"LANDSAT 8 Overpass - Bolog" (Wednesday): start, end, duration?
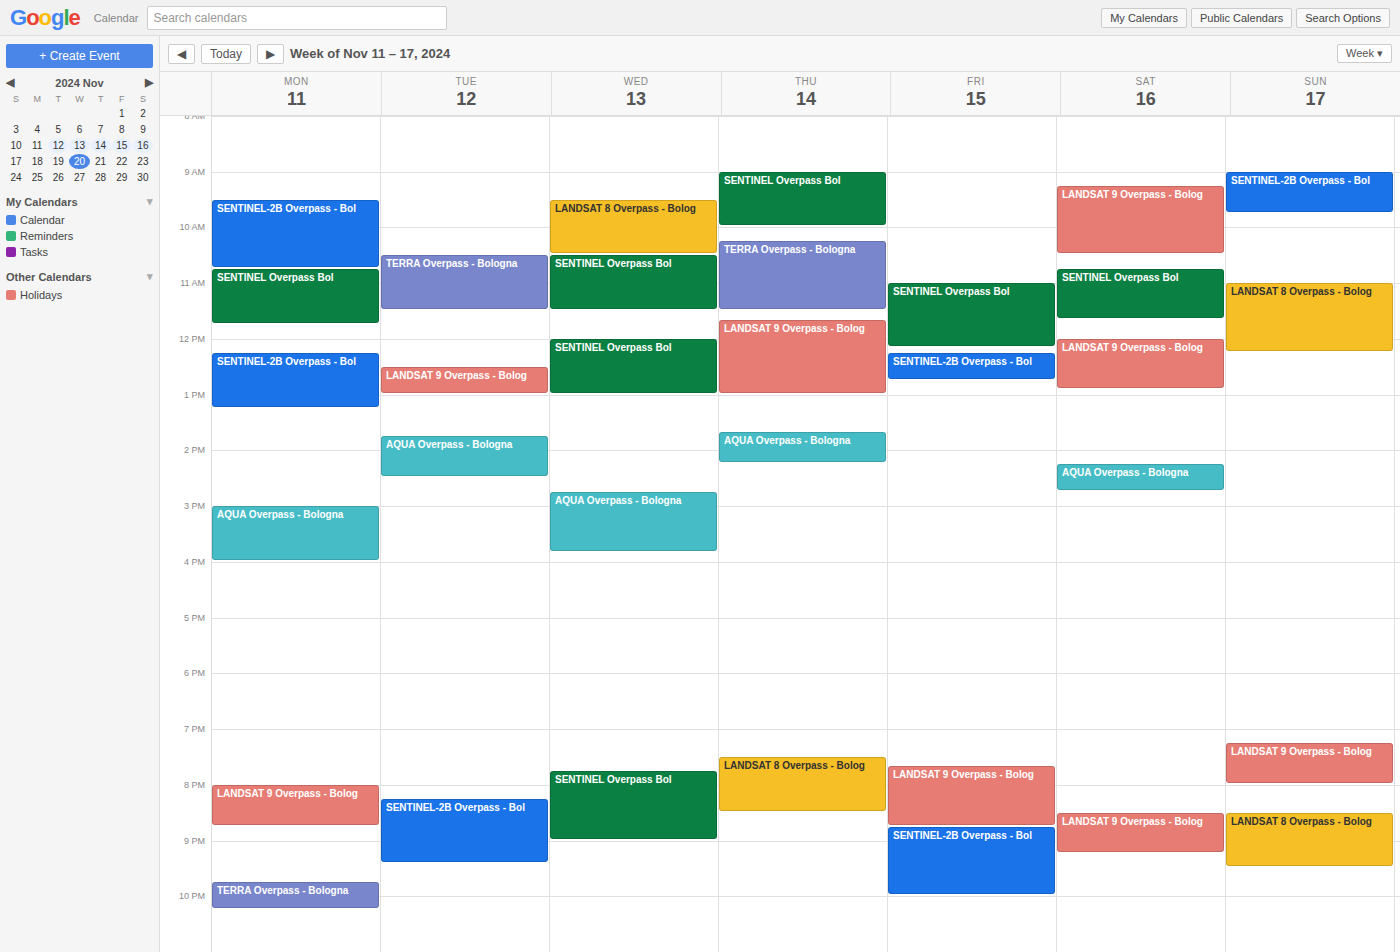
9:30 AM to 10:30 AM, 1 hour